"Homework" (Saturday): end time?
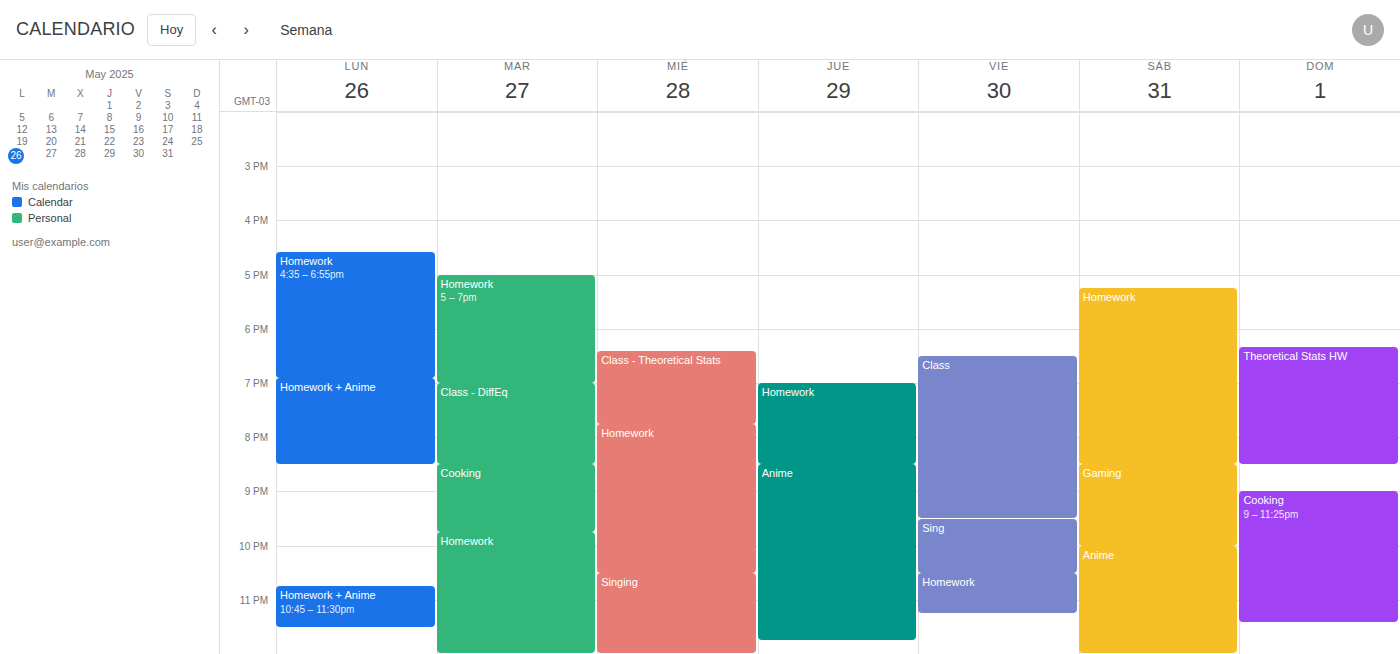
8:30 PM